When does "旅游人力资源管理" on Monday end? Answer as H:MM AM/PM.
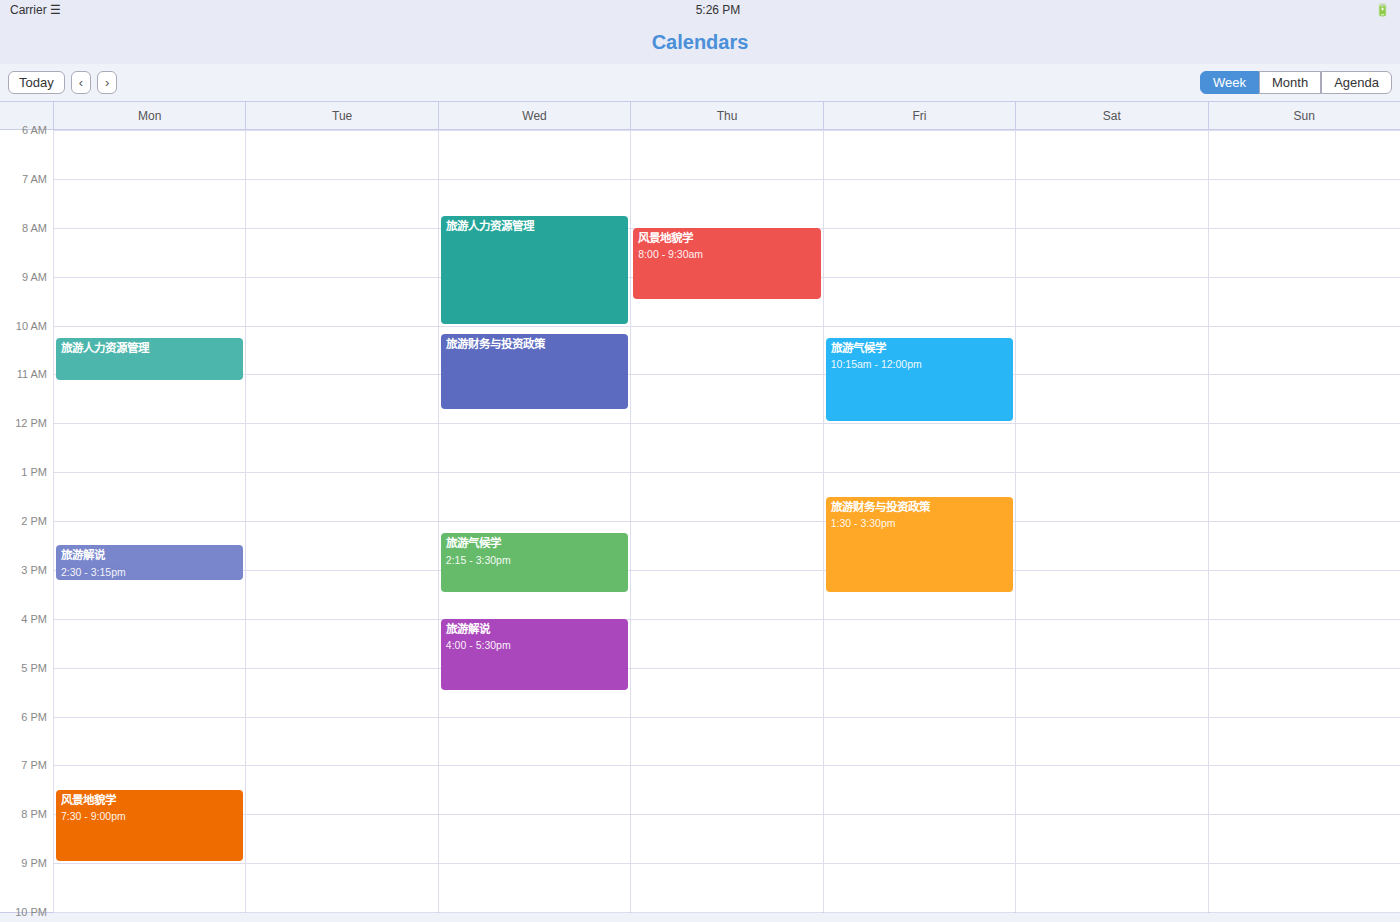
11:10 AM